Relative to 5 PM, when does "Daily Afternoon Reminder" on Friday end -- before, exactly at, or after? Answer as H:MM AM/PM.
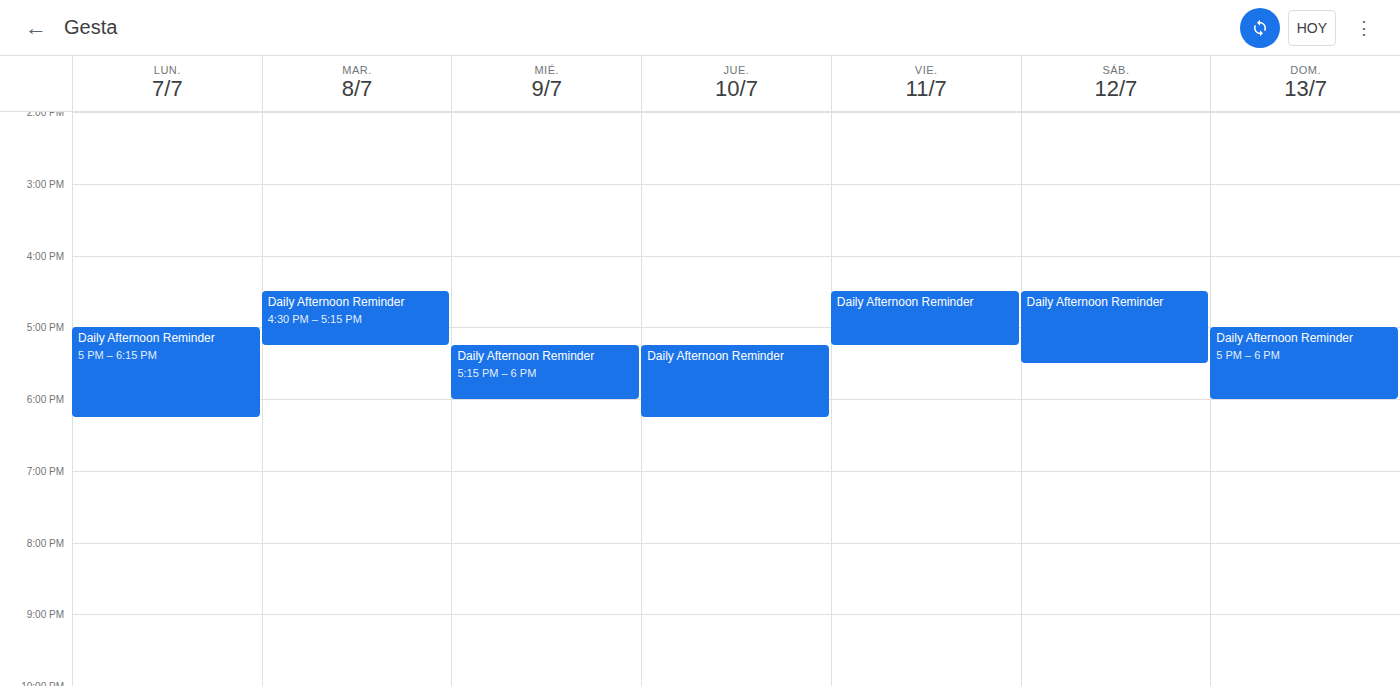
5:15 PM -- after 5 PM, 15 minutes below the 5 PM line.